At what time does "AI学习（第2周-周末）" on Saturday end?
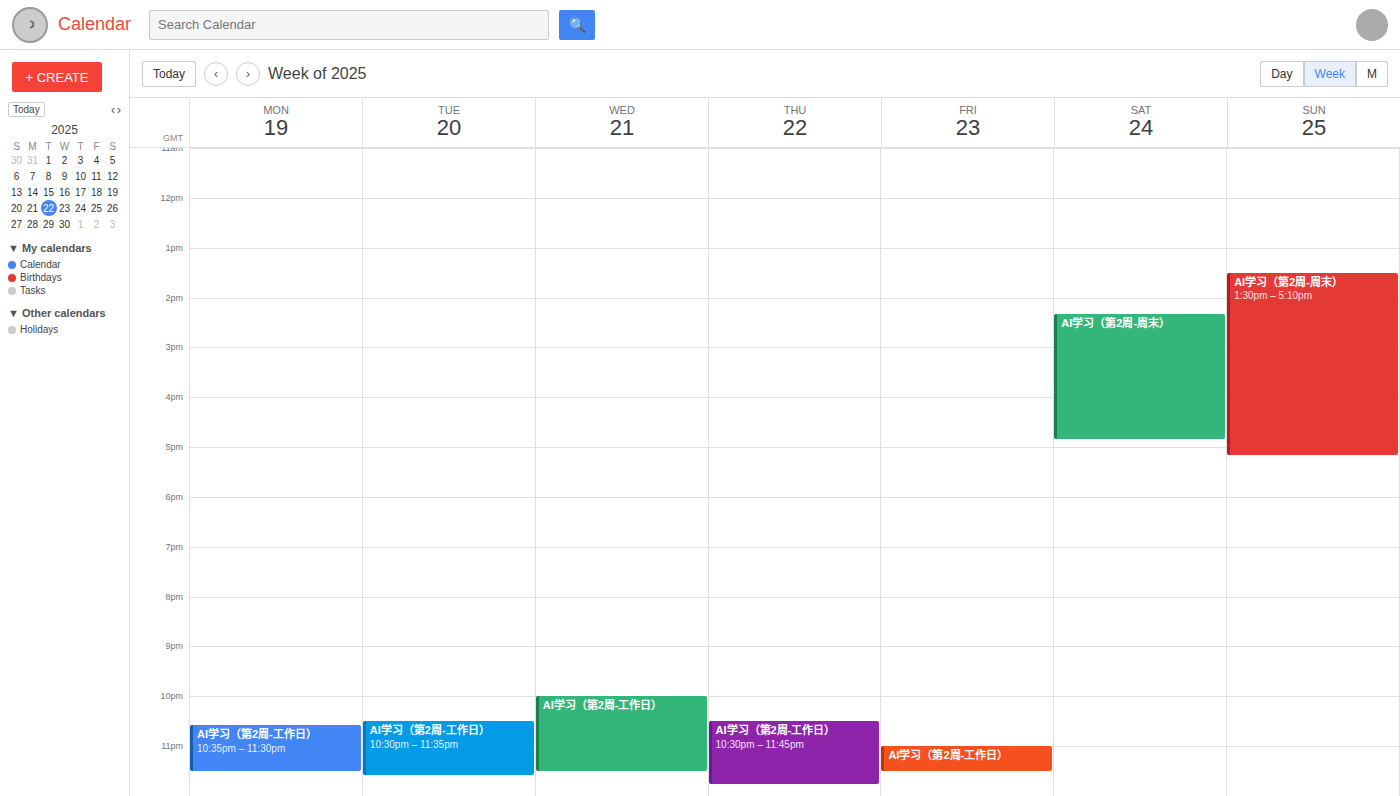
4:50 PM